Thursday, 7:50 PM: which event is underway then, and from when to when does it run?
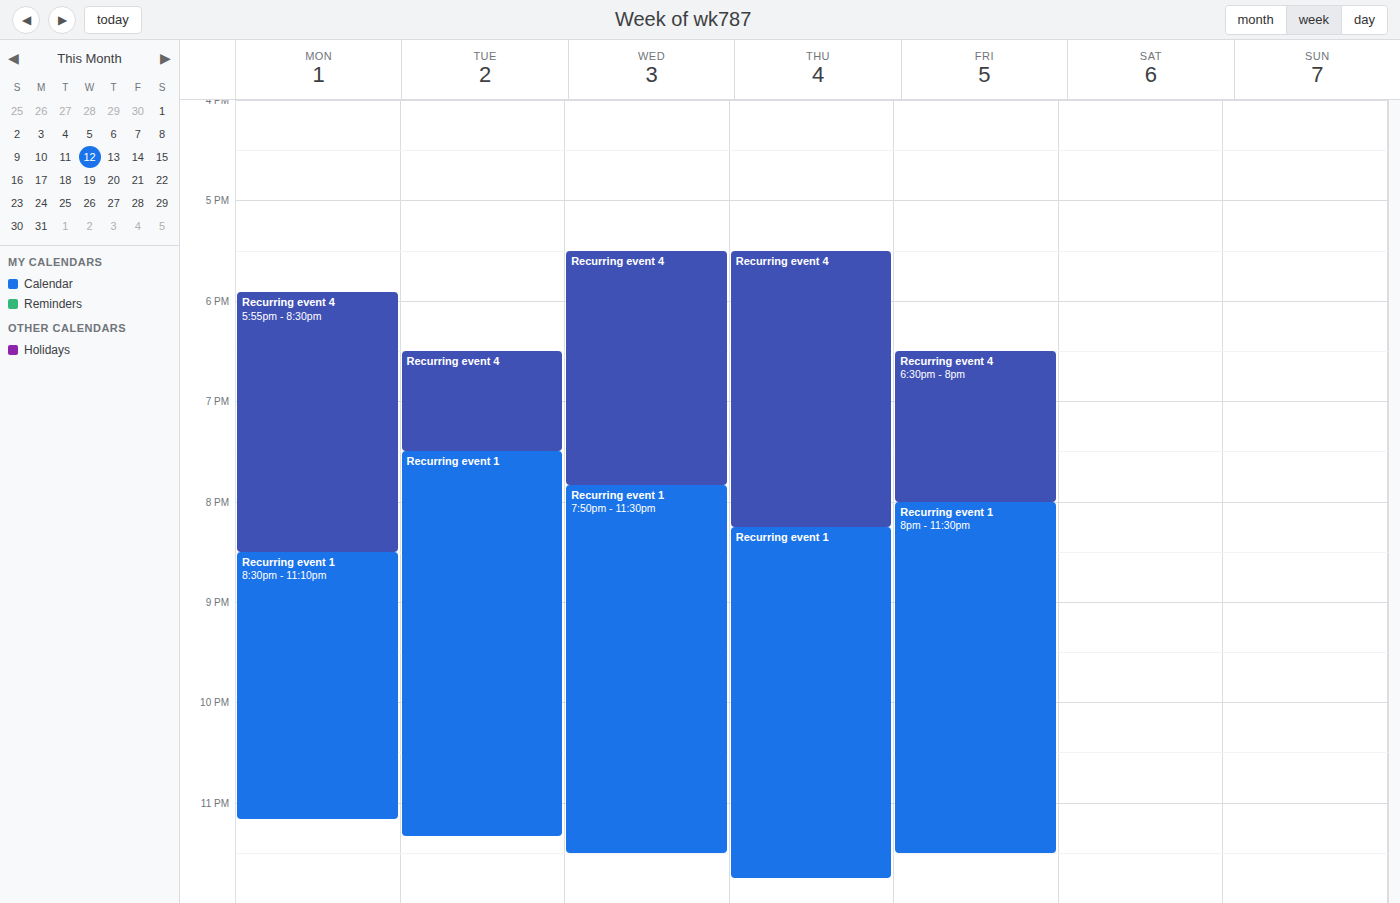
"Recurring event 4", 5:30 PM to 8:15 PM